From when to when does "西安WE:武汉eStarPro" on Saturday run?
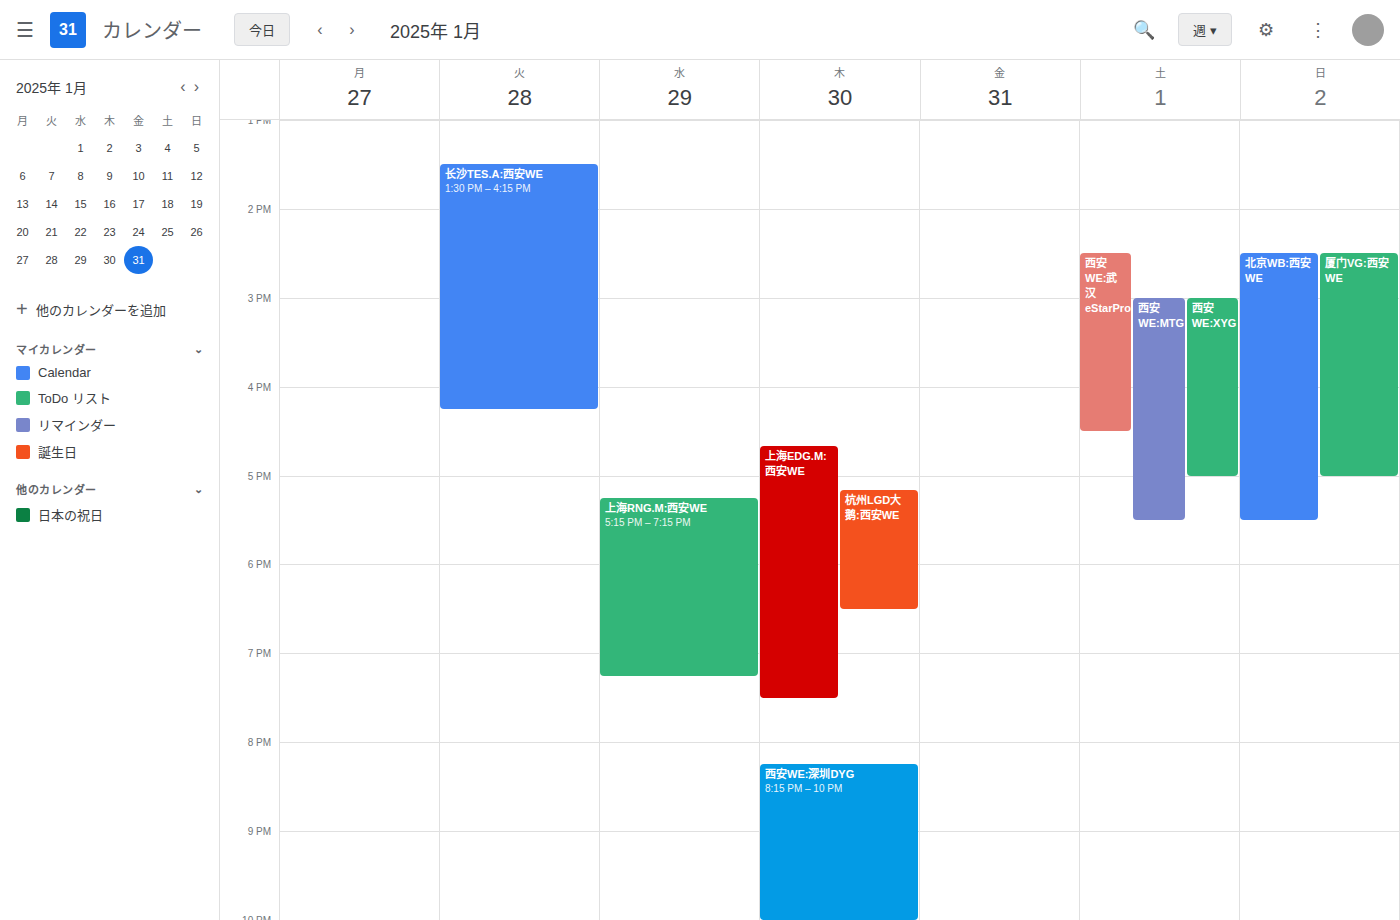
2:30 PM to 4:30 PM